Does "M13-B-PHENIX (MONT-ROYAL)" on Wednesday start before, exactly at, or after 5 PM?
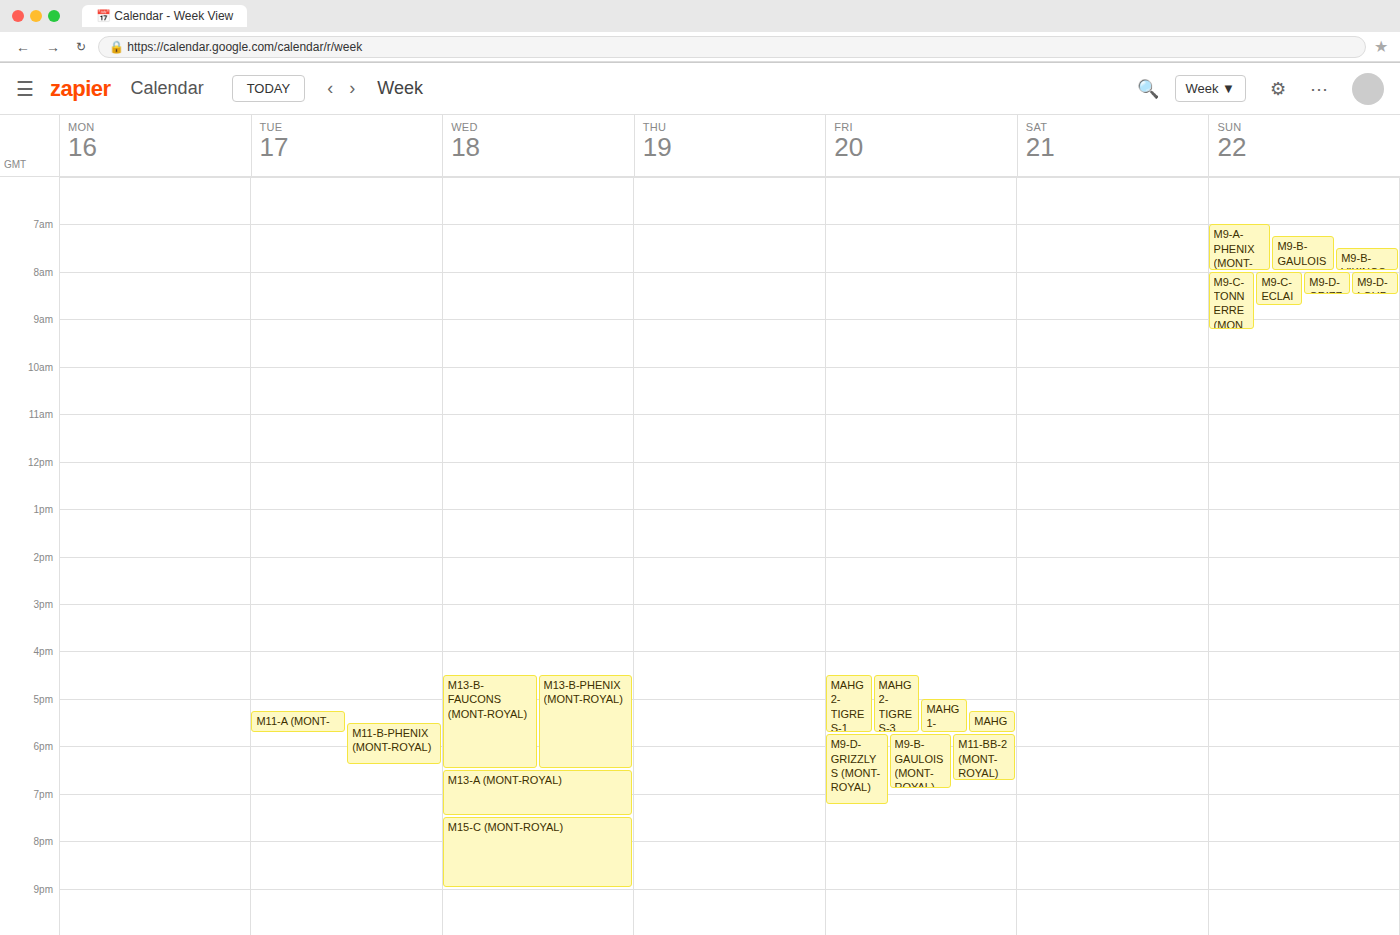
4:30 PM -- before 5 PM, 30 minutes above the 5 PM line.